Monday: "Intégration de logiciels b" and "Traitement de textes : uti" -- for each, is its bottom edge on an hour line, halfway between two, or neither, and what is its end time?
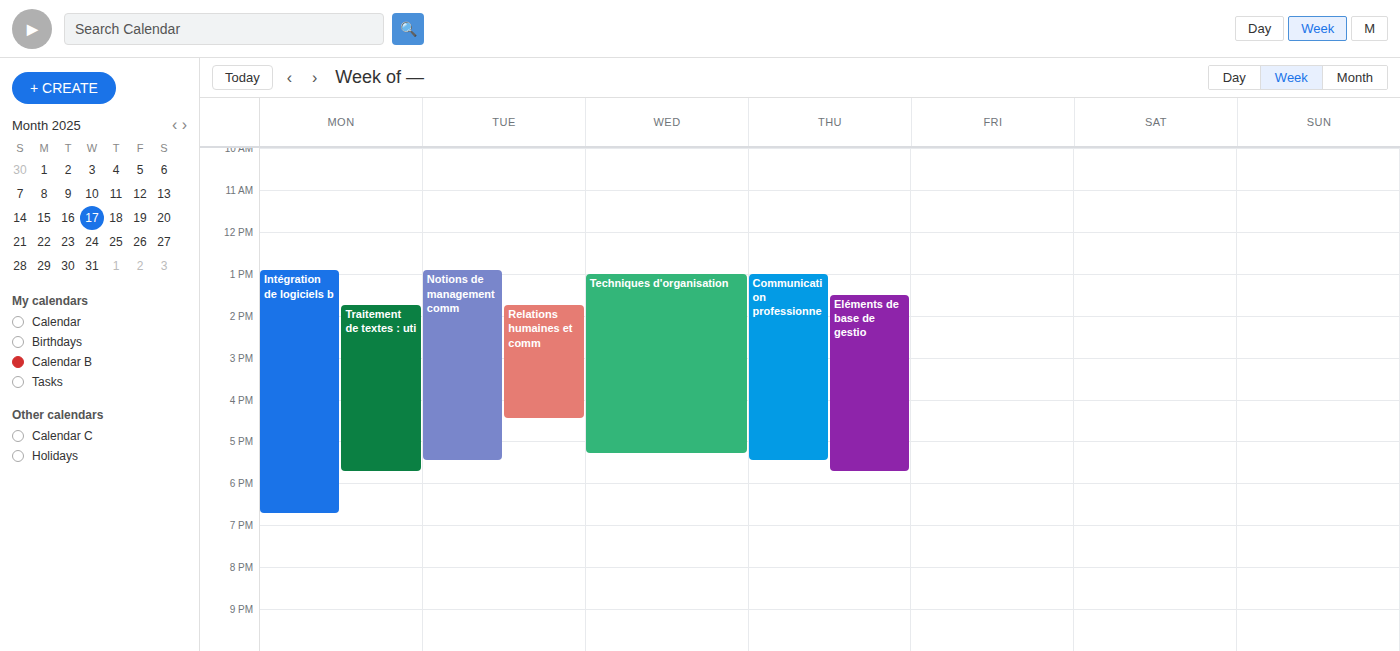
"Intégration de logiciels b": 6:45 PM, neither: three quarters of the way from the 6 PM line to the 7 PM line. "Traitement de textes : uti": 5:45 PM, neither: three quarters of the way from the 5 PM line to the 6 PM line.